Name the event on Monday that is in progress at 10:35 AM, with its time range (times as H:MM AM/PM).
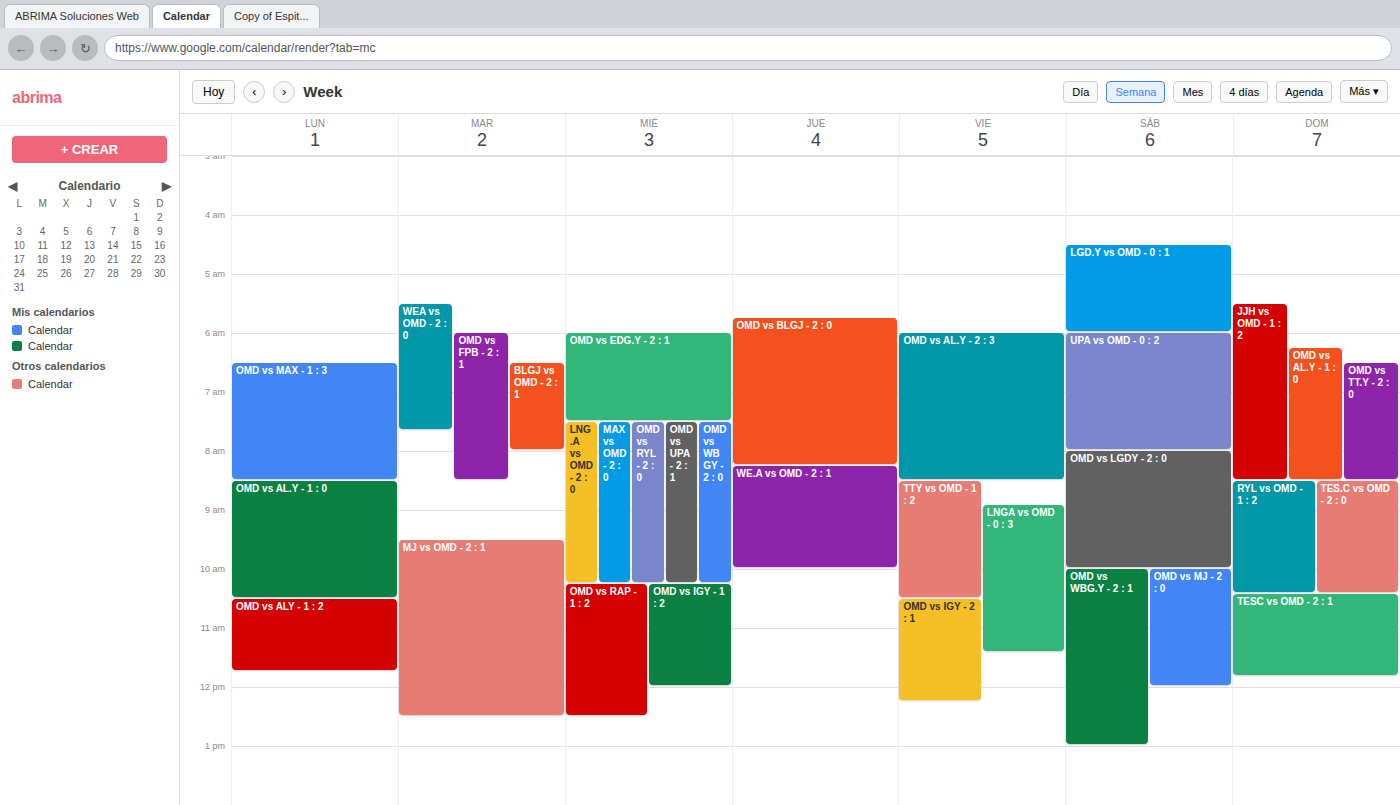
"OMD vs ALY - 1 : 2", 10:30 AM to 11:45 AM